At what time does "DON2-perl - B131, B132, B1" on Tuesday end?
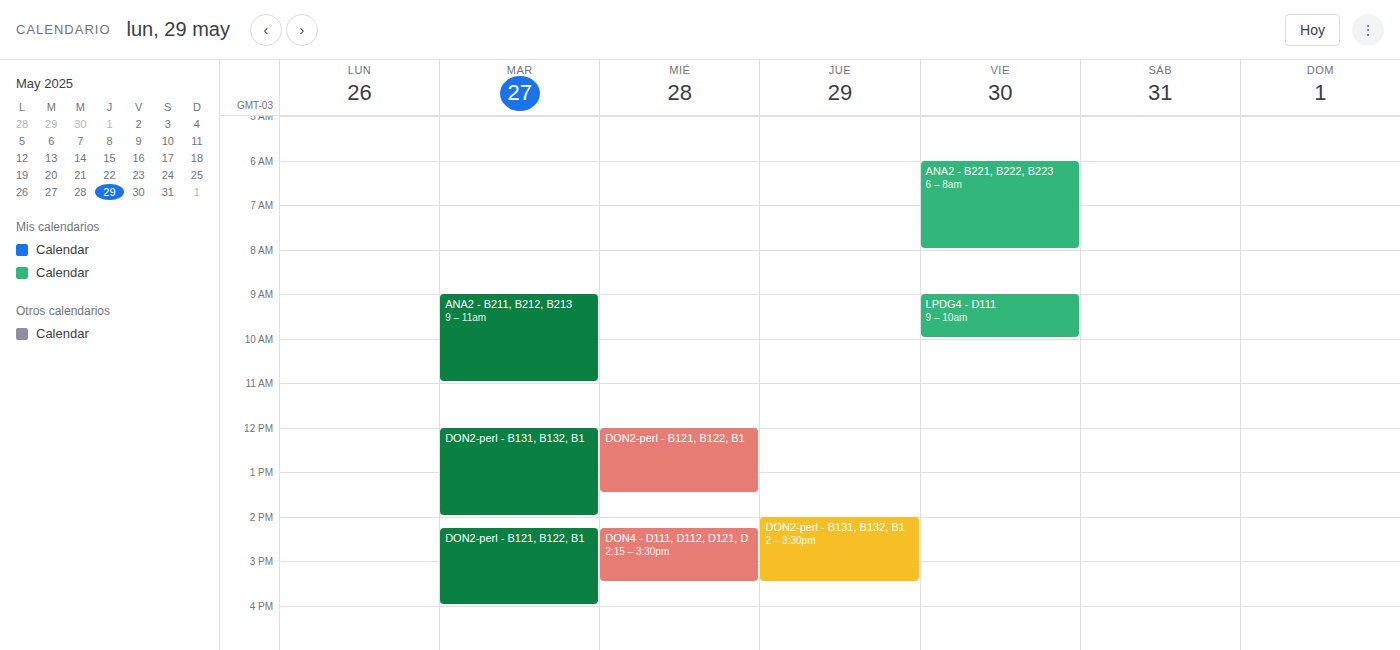
2:00 PM